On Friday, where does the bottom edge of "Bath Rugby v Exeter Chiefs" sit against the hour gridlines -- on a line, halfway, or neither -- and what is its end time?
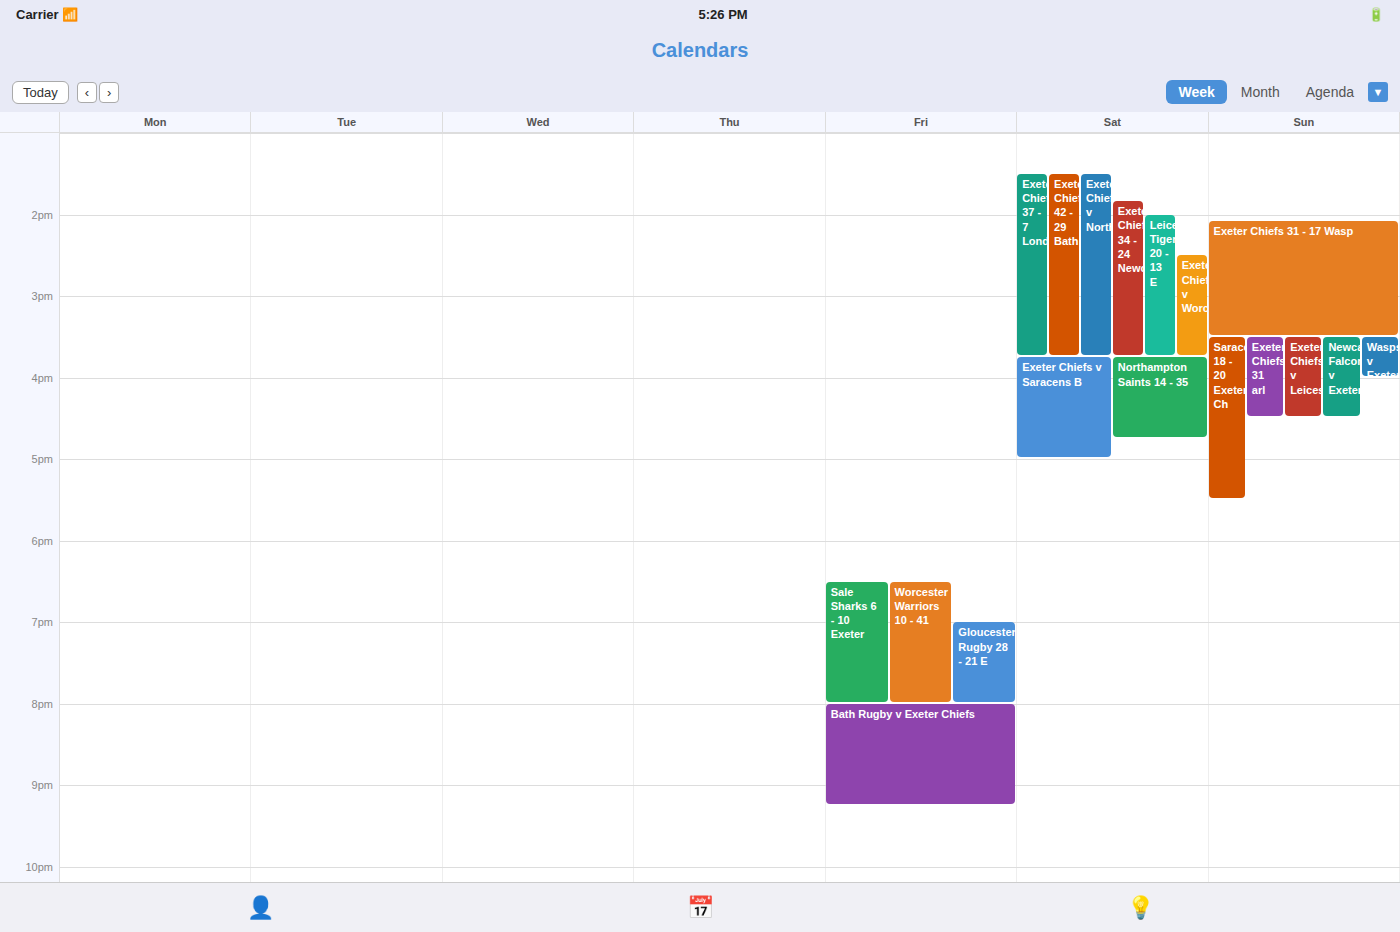
9:15 PM -- neither: a quarter of the way from the 9 PM line to the 10 PM line.